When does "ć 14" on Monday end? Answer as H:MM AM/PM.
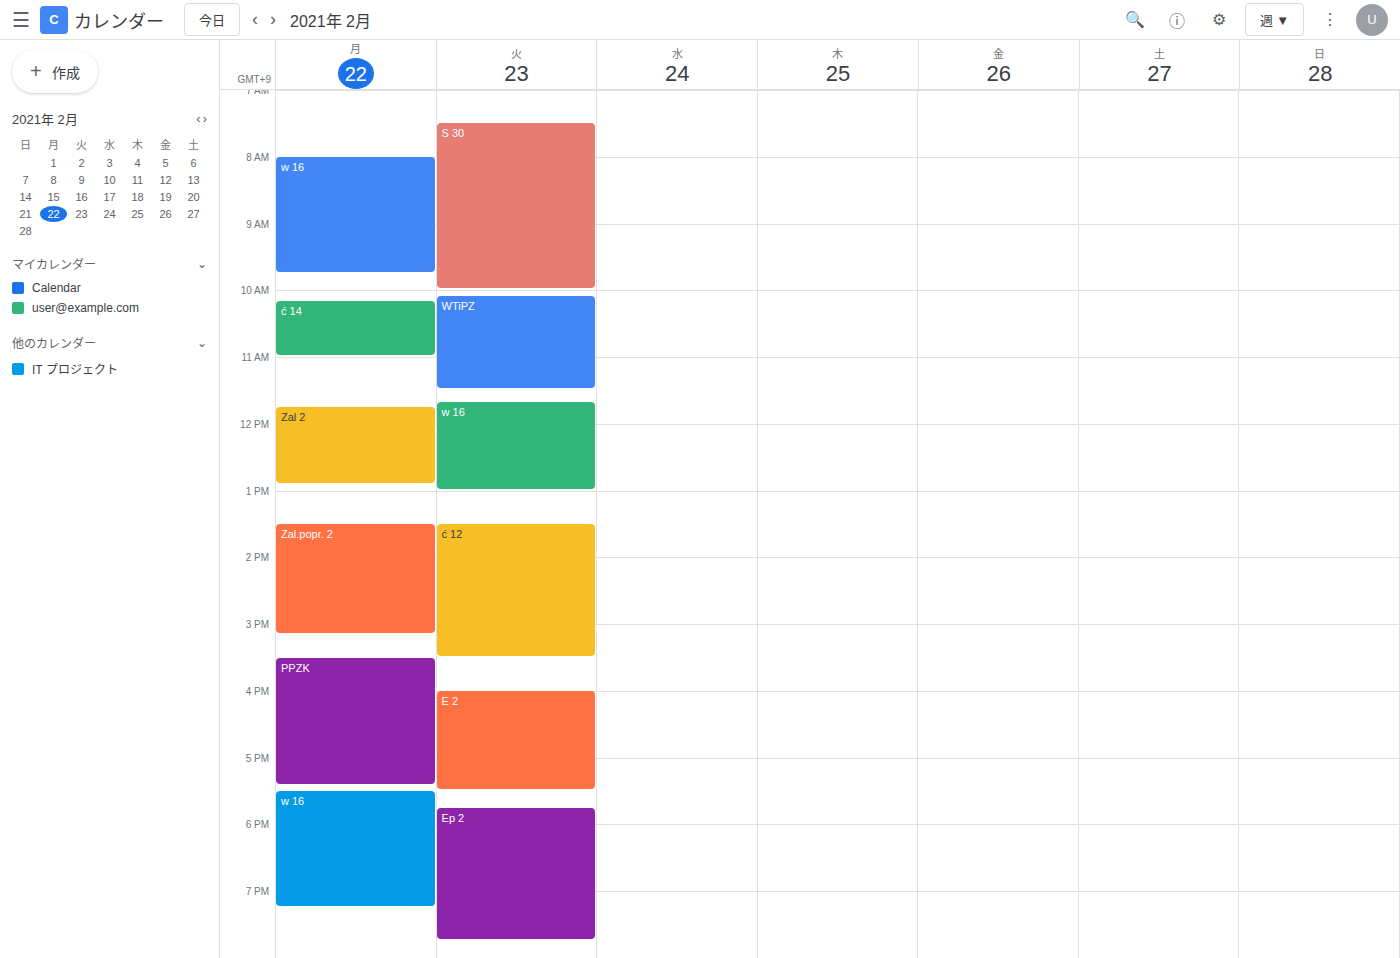
11:00 AM